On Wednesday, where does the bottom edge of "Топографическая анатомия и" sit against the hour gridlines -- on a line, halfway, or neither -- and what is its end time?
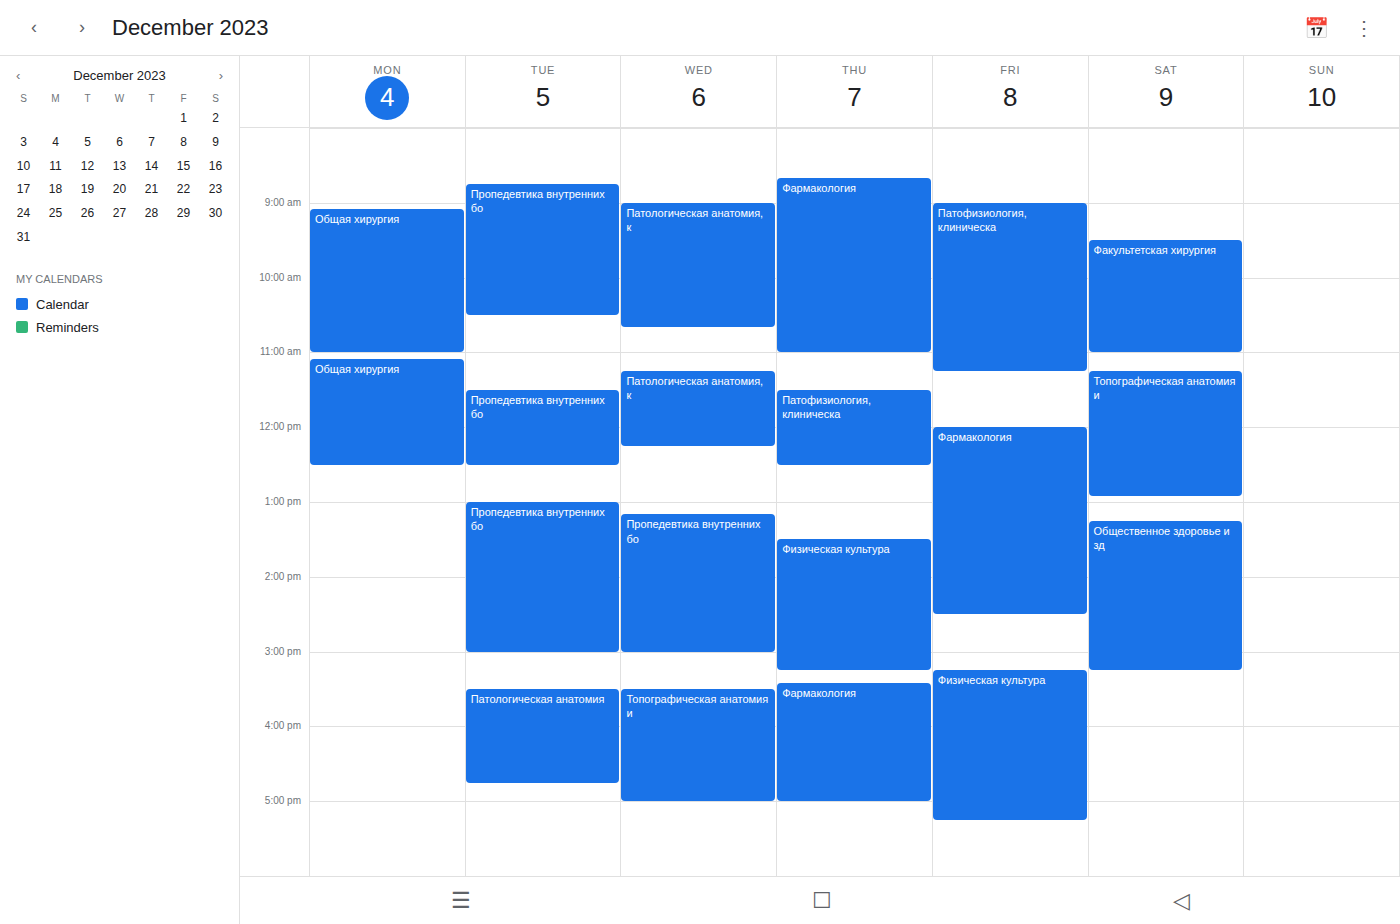
5:00 PM -- exactly on the 5 PM line.